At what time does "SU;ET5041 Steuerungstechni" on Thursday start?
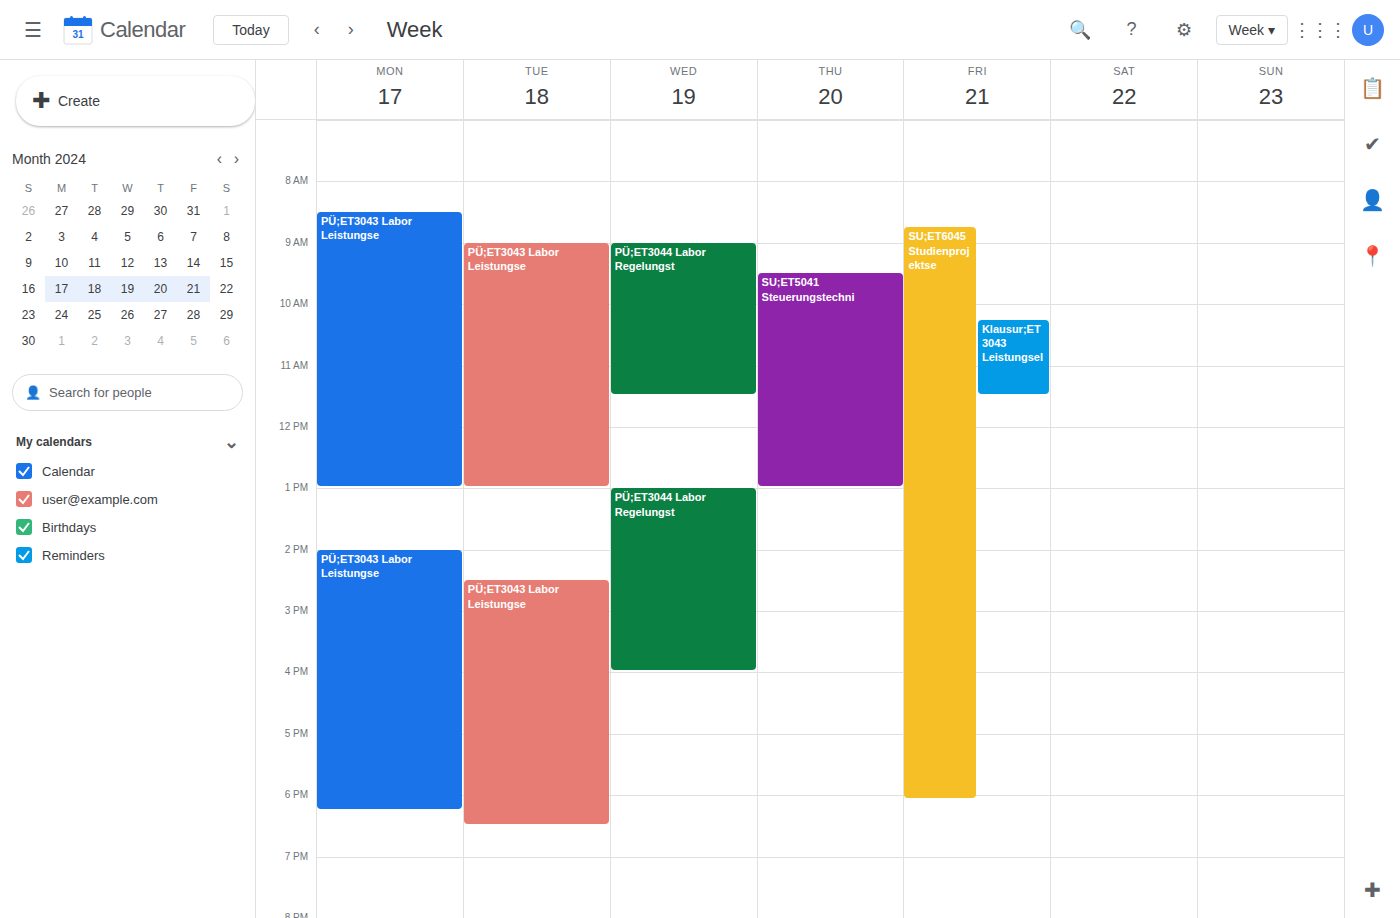
9:30 AM